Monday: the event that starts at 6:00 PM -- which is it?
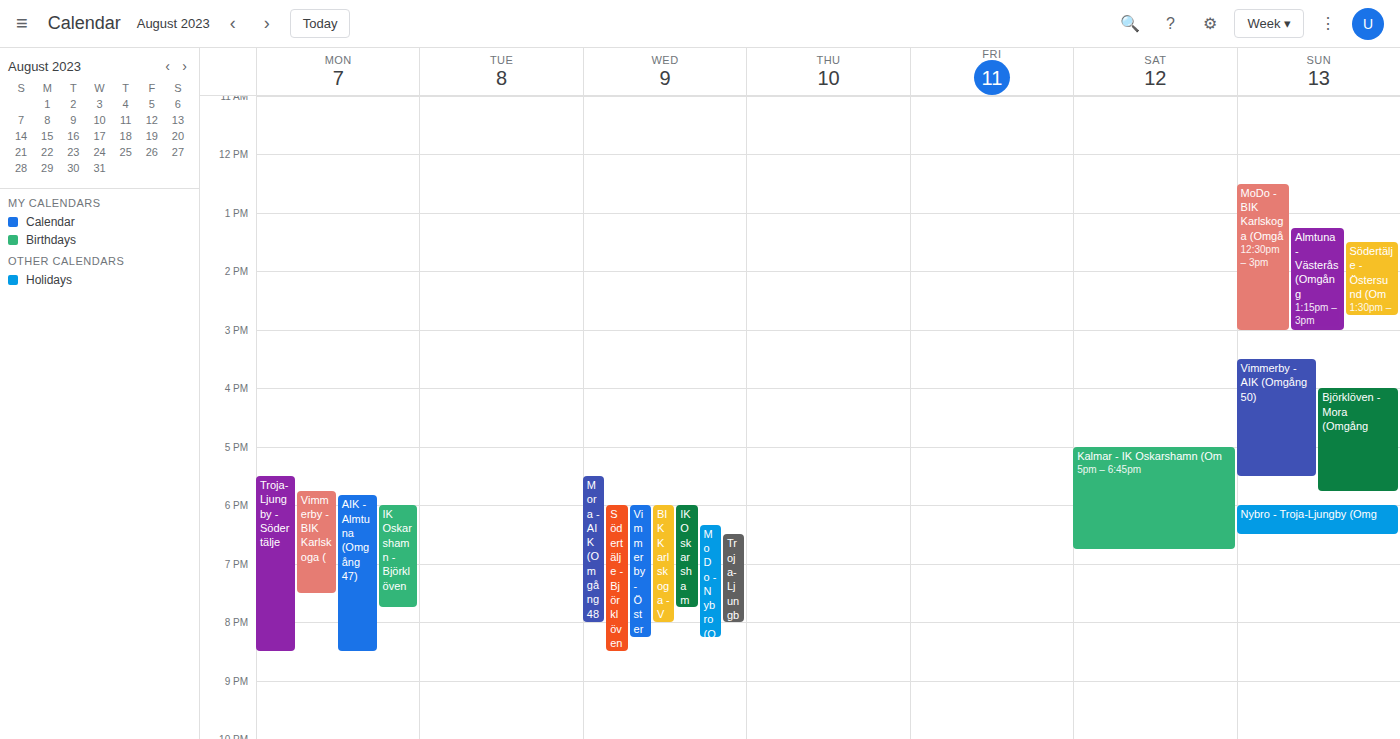
"IK Oskarshamn - Björklöven"